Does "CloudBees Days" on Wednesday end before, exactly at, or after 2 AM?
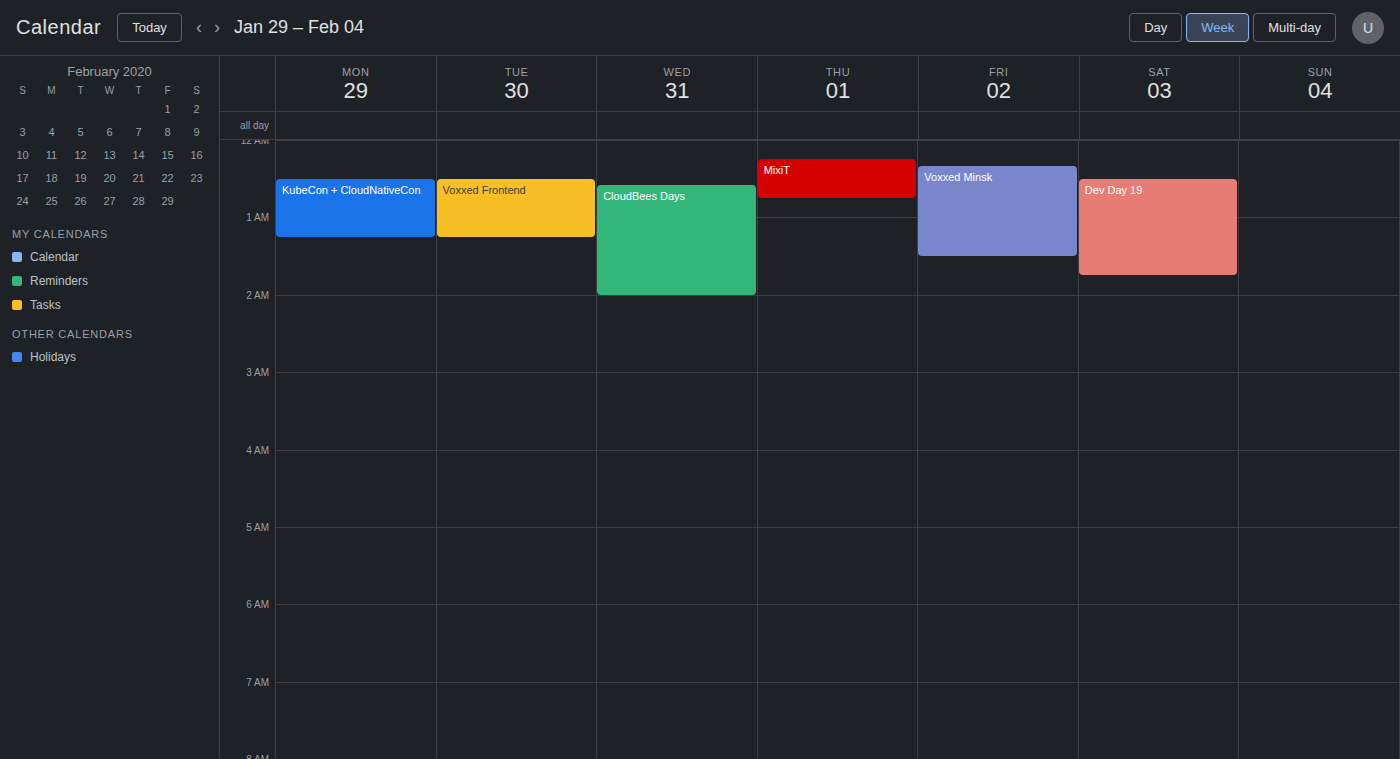
2:00 AM -- exactly at 2 AM, on the 2 AM line.